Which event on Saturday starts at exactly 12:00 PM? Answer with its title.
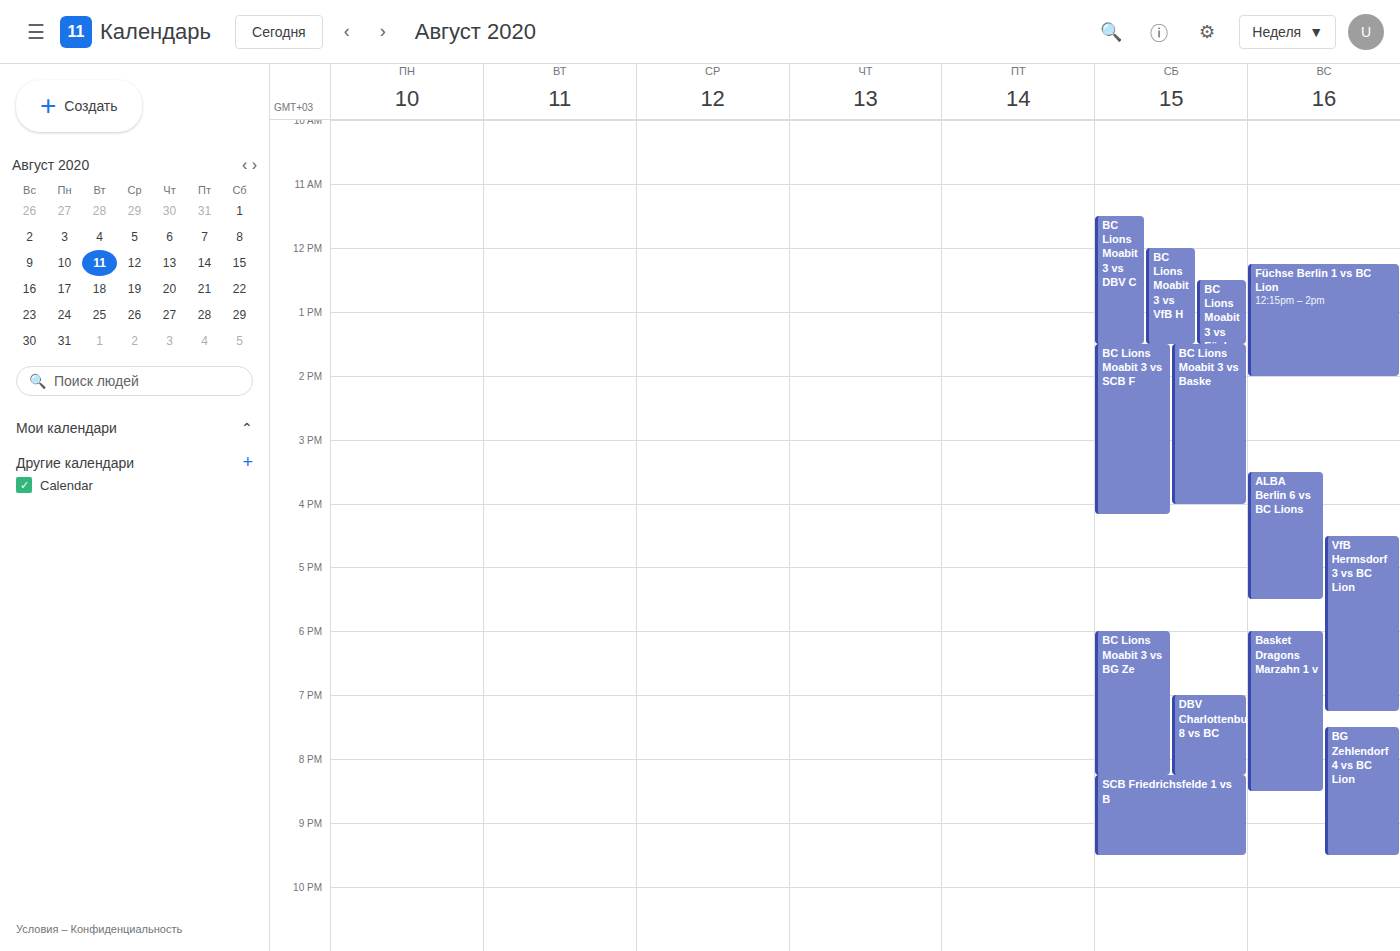
"BC Lions Moabit 3 vs VfB H"